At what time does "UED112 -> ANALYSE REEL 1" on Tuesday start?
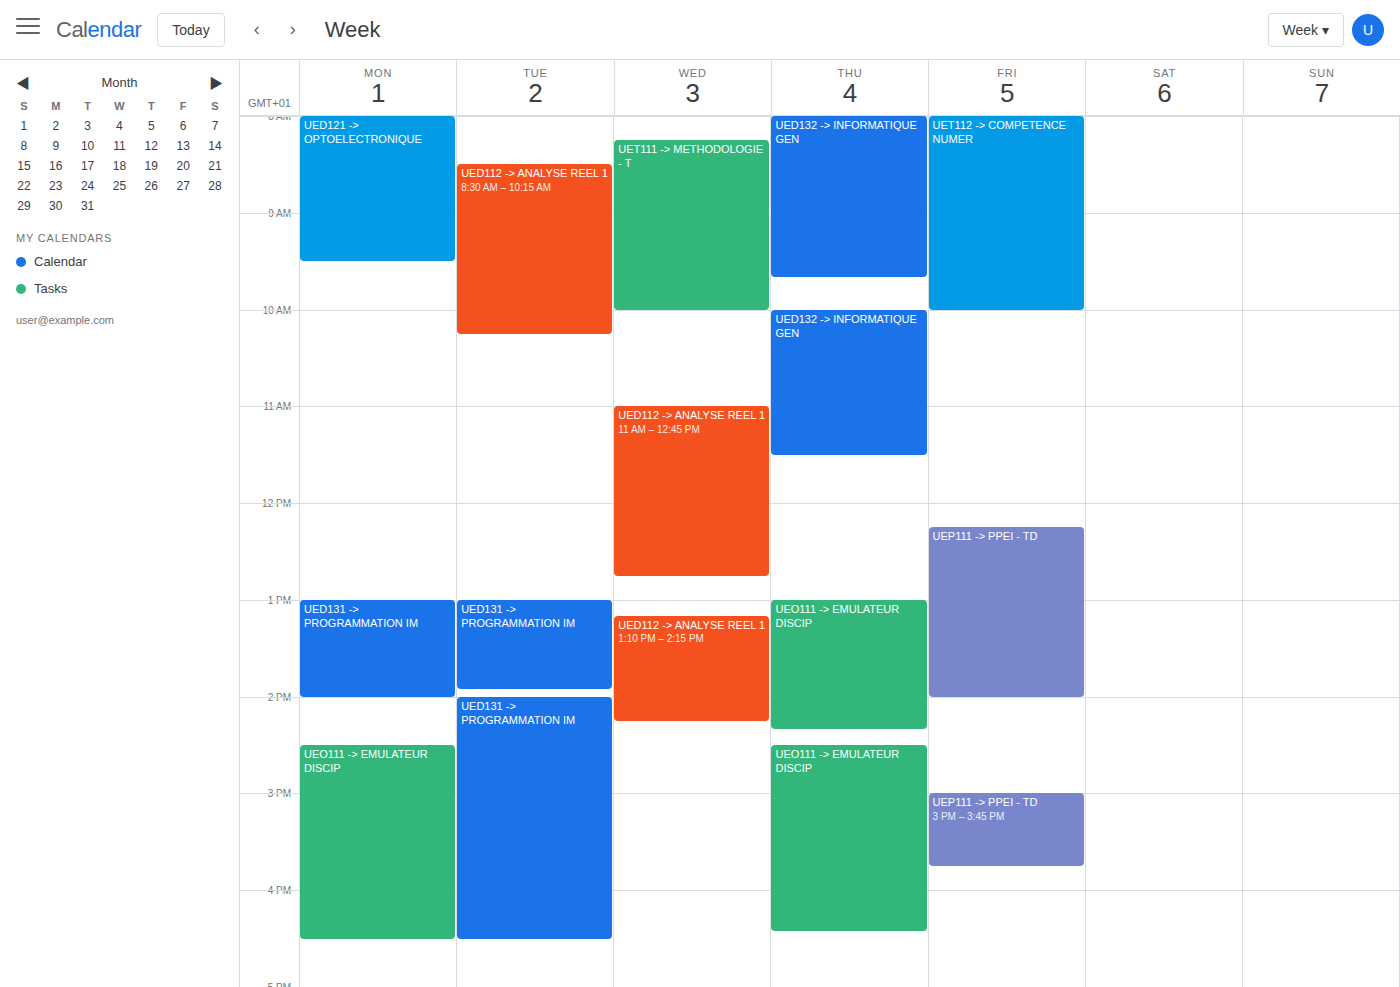
8:30 AM